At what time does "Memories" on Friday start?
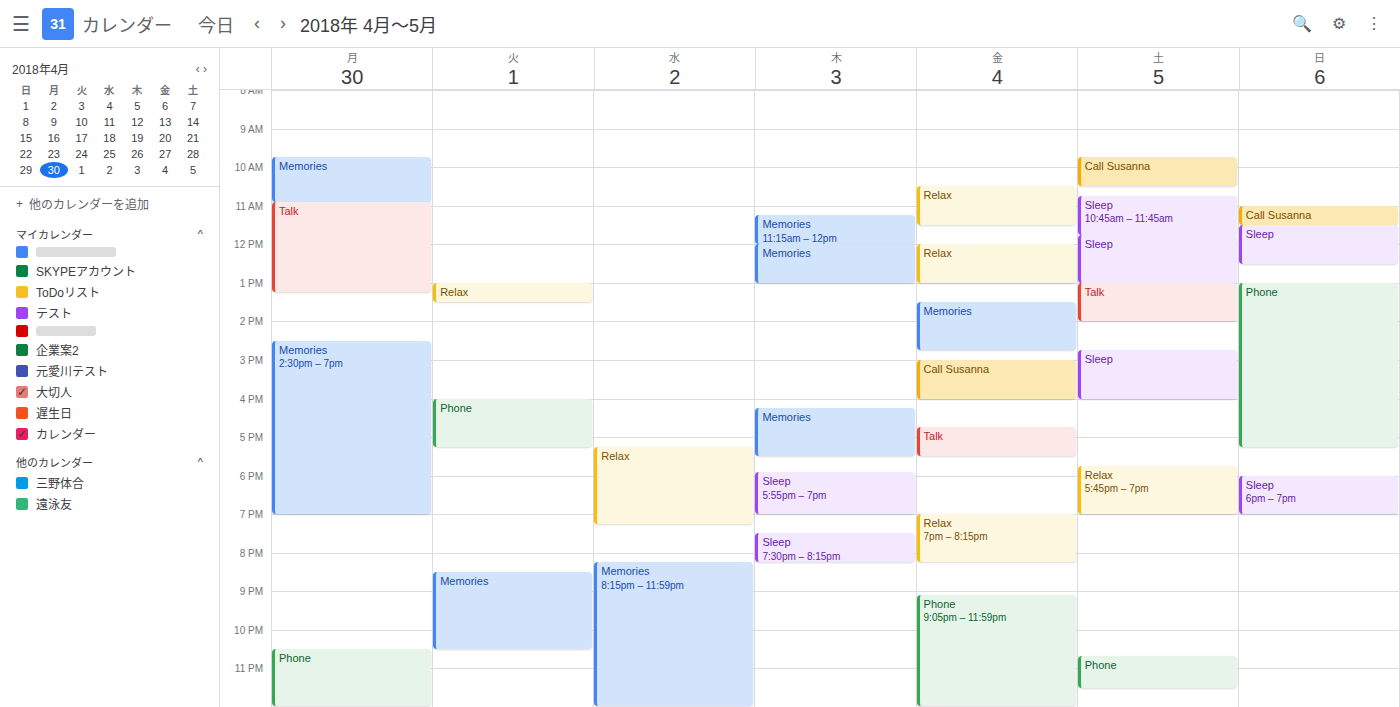
1:30 PM